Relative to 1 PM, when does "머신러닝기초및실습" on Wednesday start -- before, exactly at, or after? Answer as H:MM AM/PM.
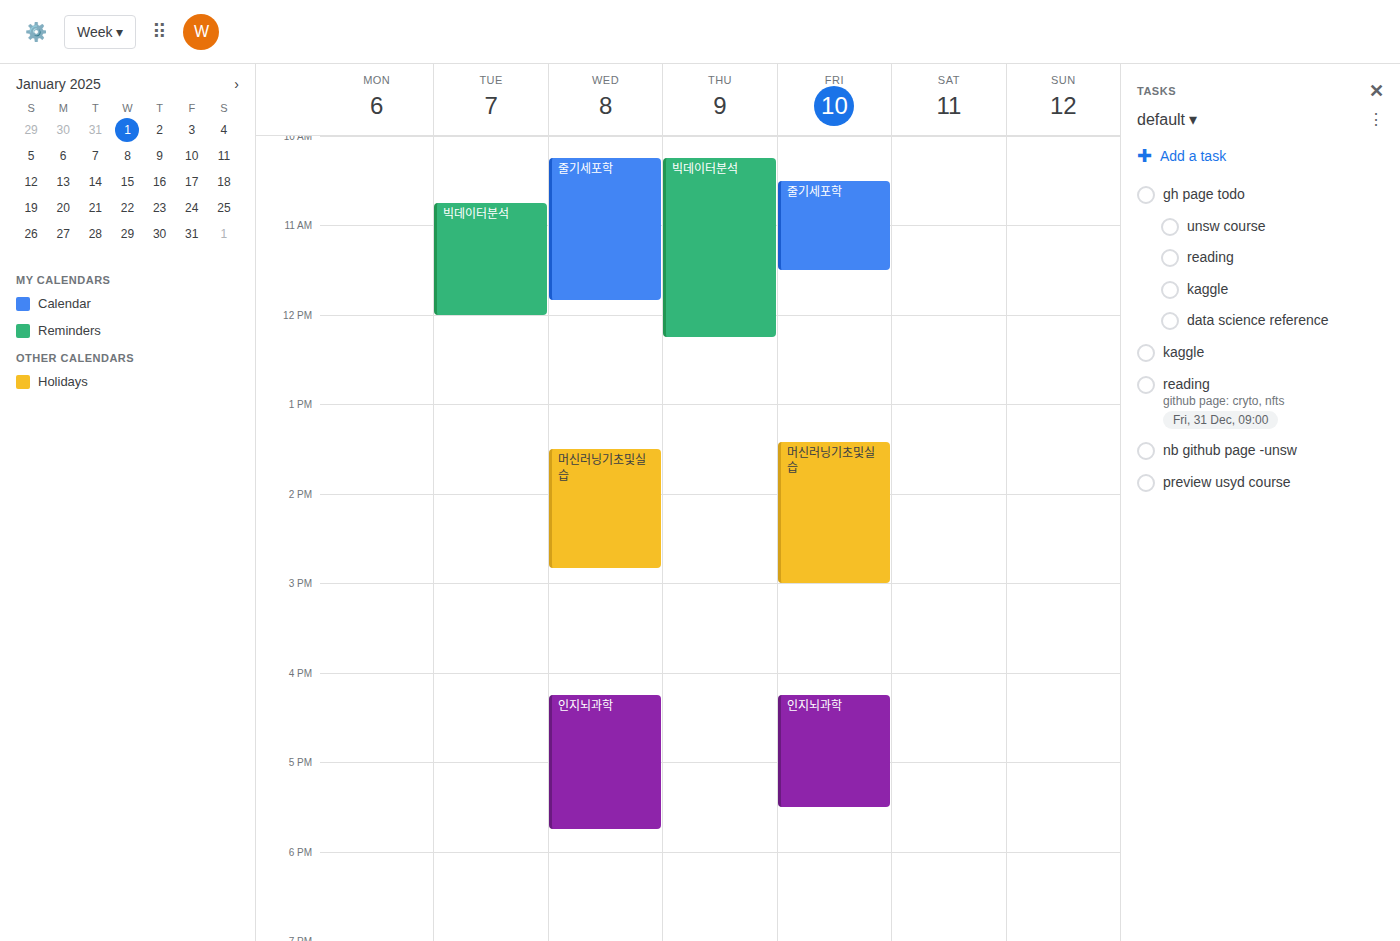
1:30 PM -- after 1 PM, 30 minutes below the 1 PM line.